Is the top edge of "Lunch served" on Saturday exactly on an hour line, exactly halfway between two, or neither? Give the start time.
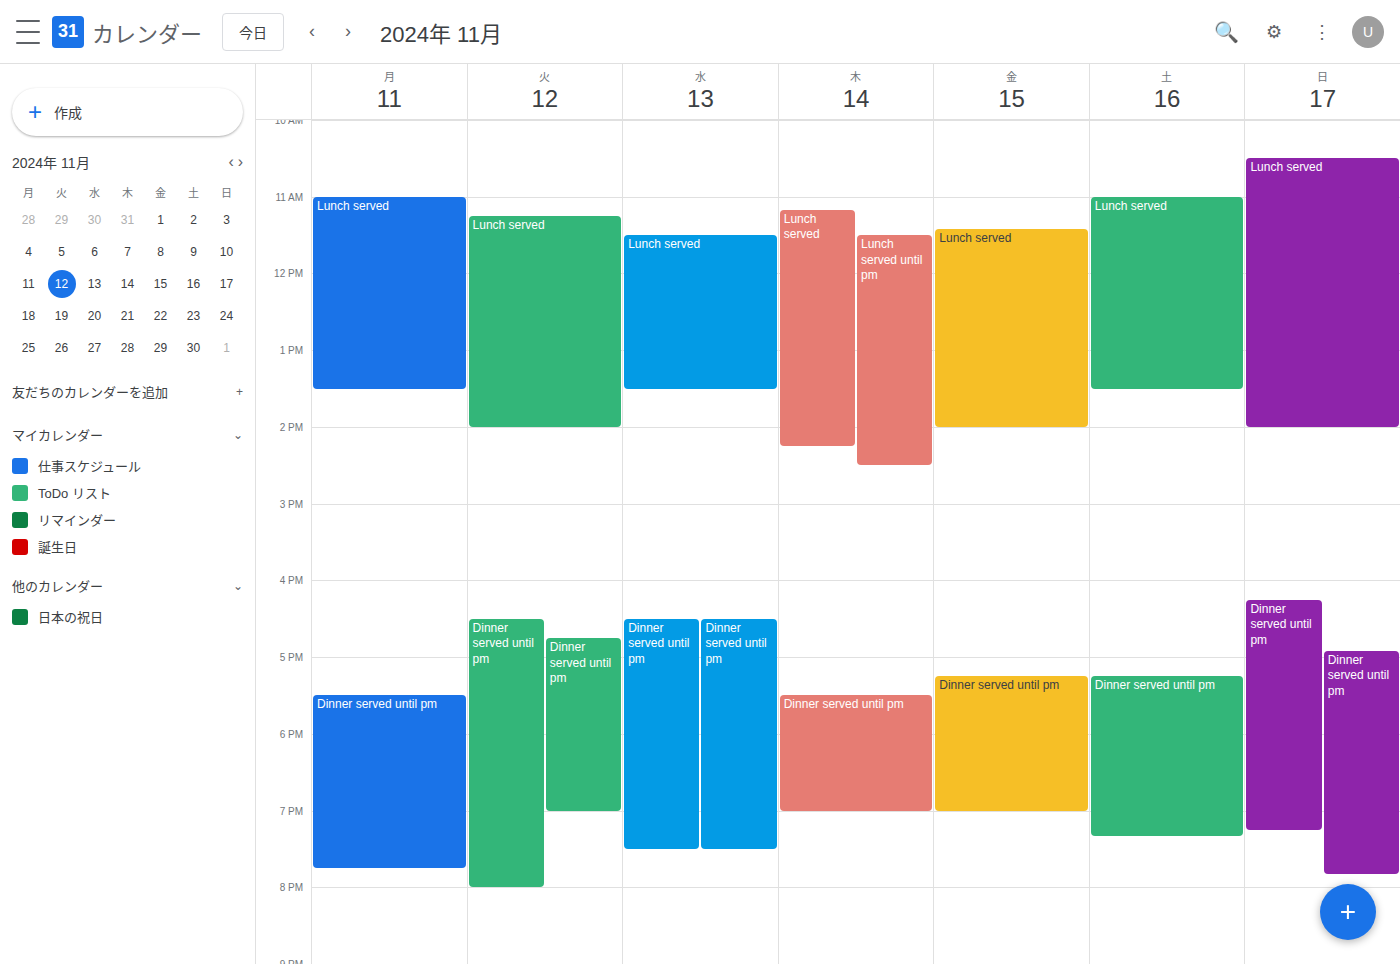
11:00 AM -- exactly on the 11 AM line.